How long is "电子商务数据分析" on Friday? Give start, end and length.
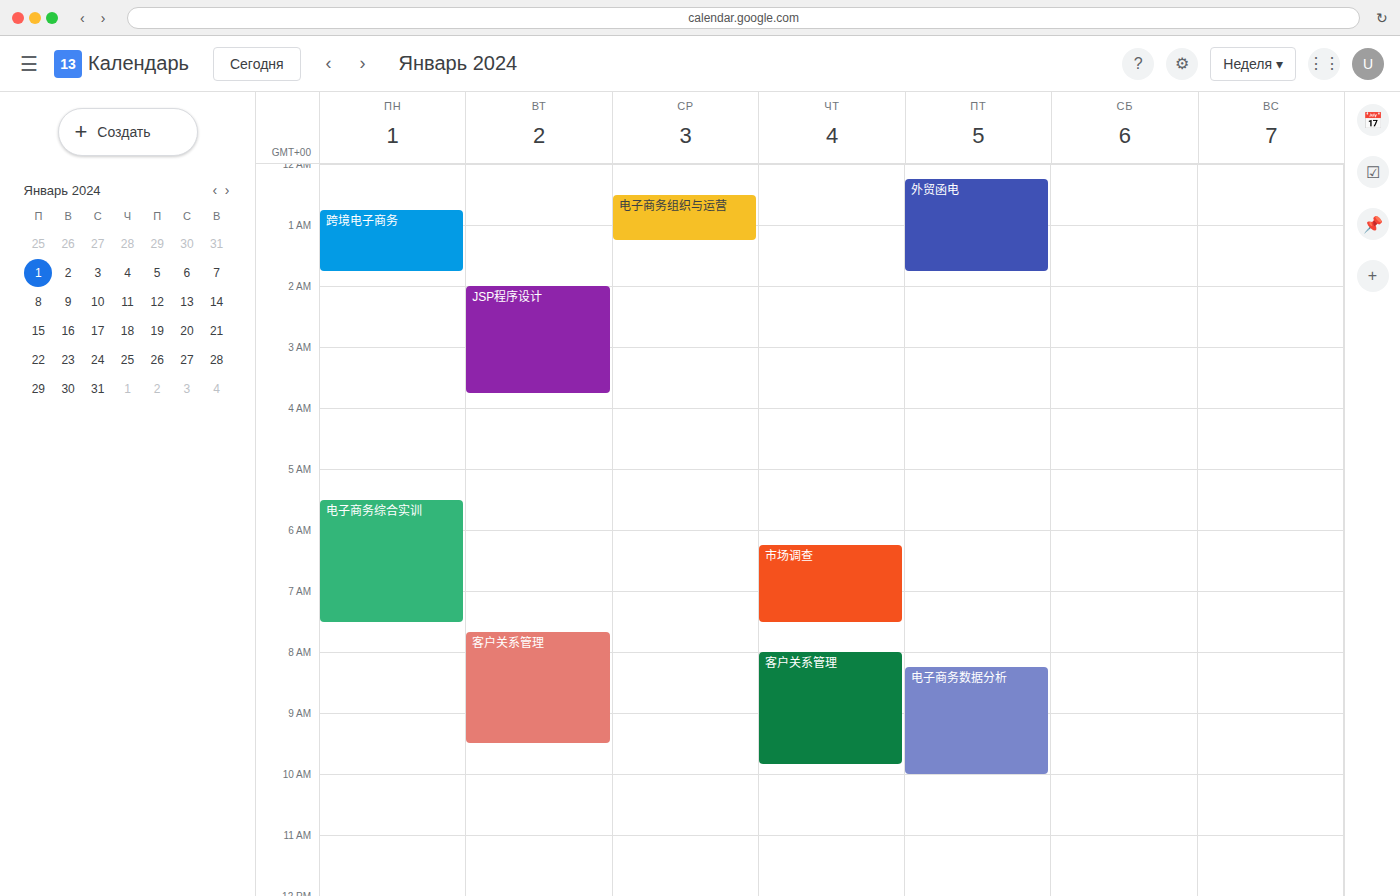
8:15 AM to 10:00 AM, 1 hour 45 minutes